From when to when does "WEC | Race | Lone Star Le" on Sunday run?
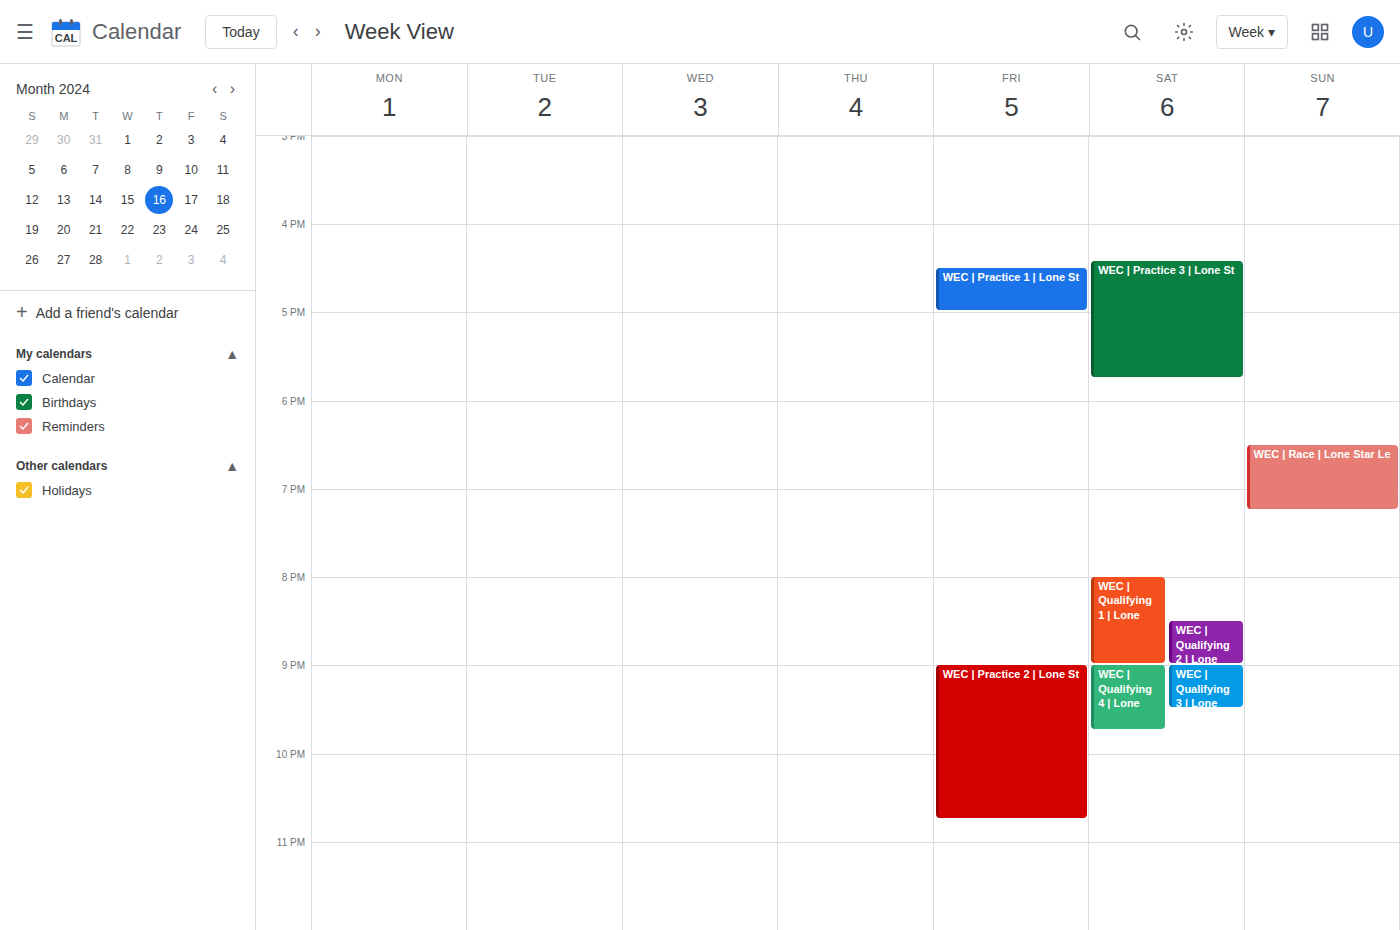
6:30 PM to 7:15 PM